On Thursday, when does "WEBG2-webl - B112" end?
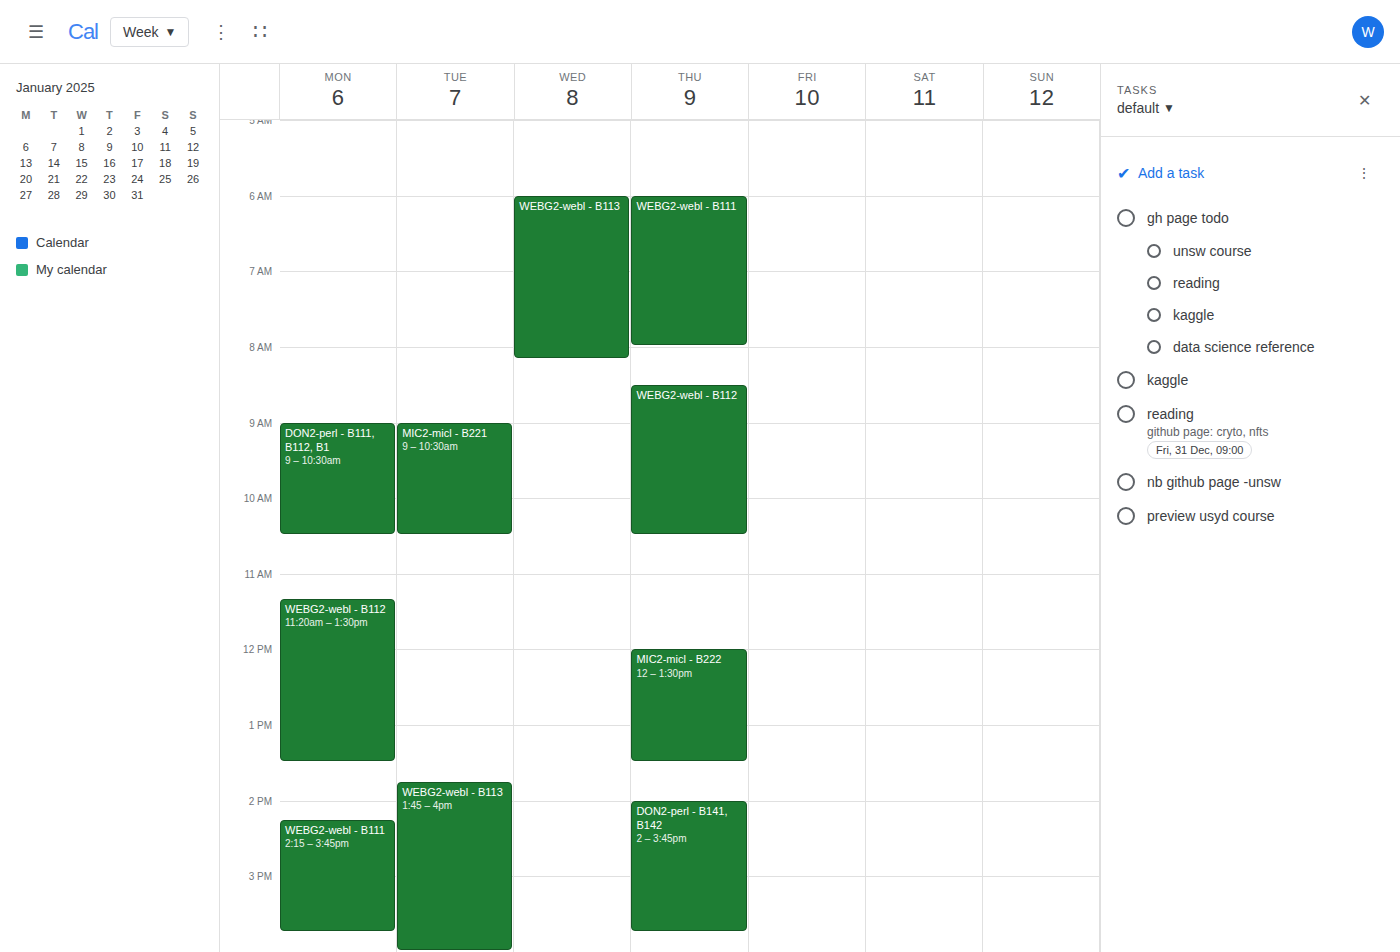
10:30 AM